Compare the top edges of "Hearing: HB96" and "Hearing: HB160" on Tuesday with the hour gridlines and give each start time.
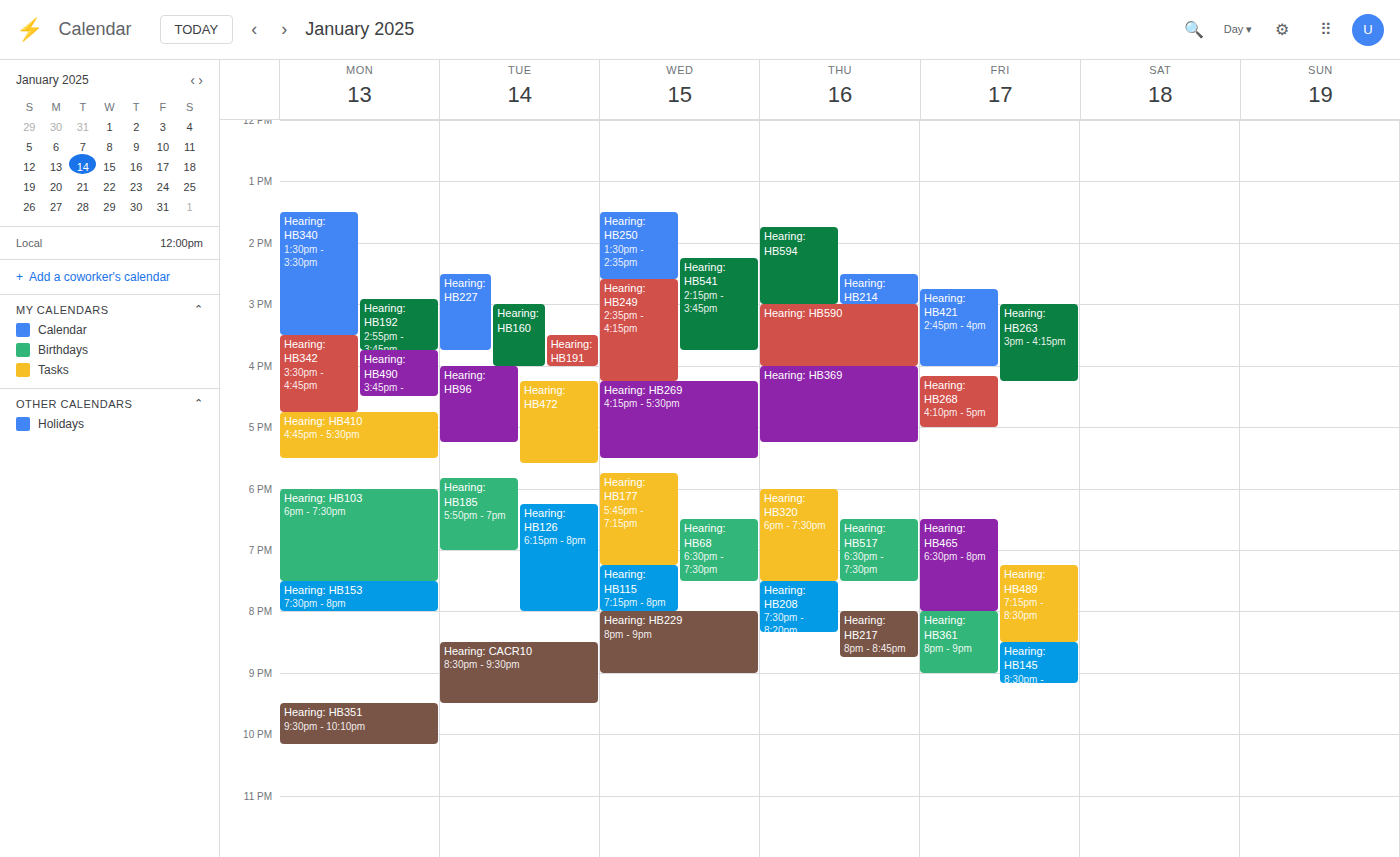
"Hearing: HB96": 4:00 PM, exactly on the 4 PM line. "Hearing: HB160": 3:00 PM, exactly on the 3 PM line.